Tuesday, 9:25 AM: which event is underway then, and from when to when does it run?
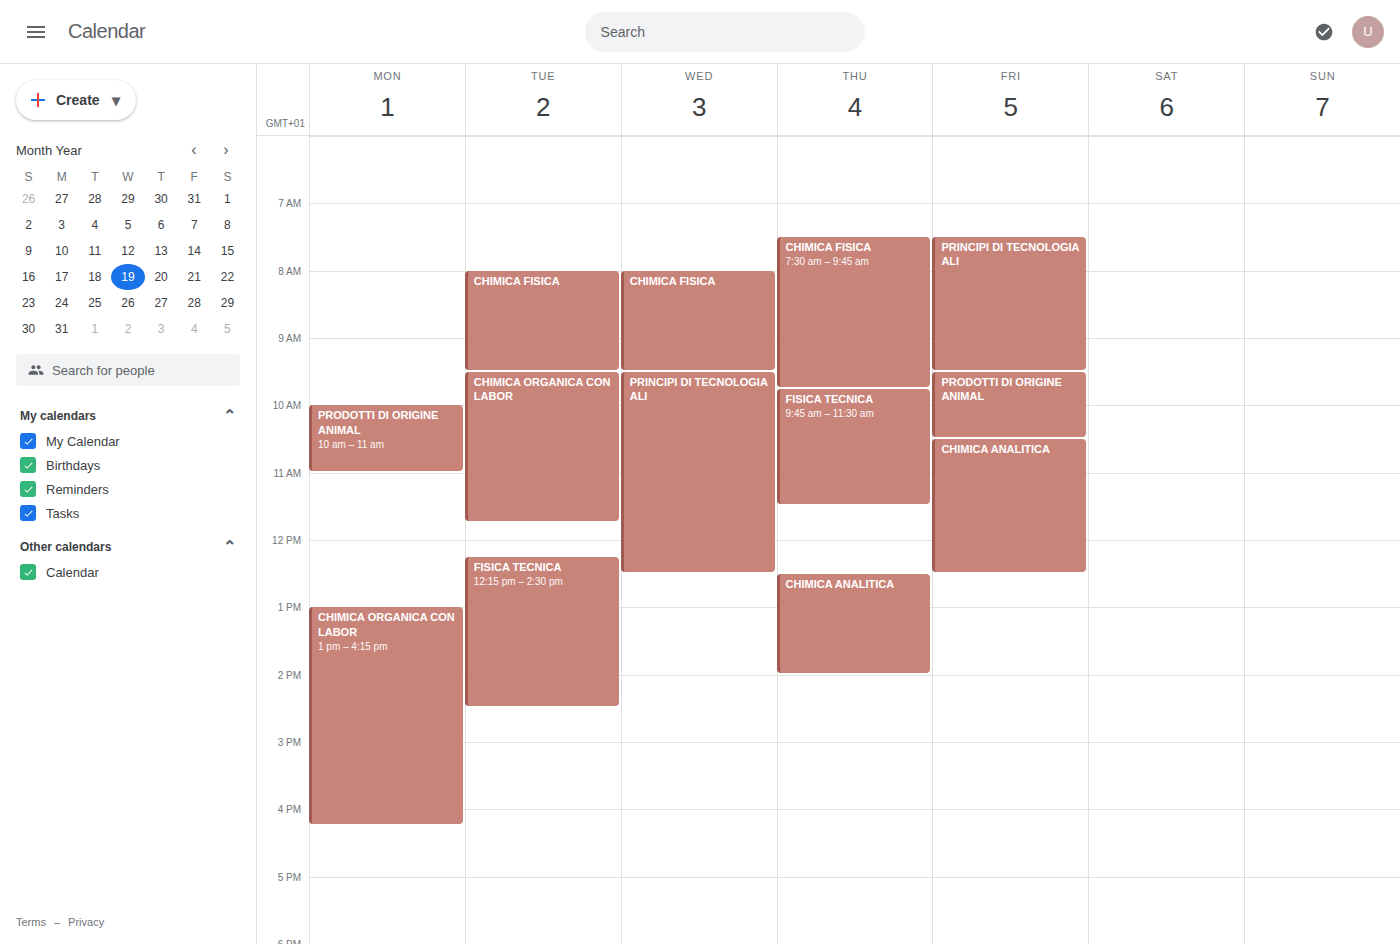
"CHIMICA FISICA", 8:00 AM to 9:30 AM